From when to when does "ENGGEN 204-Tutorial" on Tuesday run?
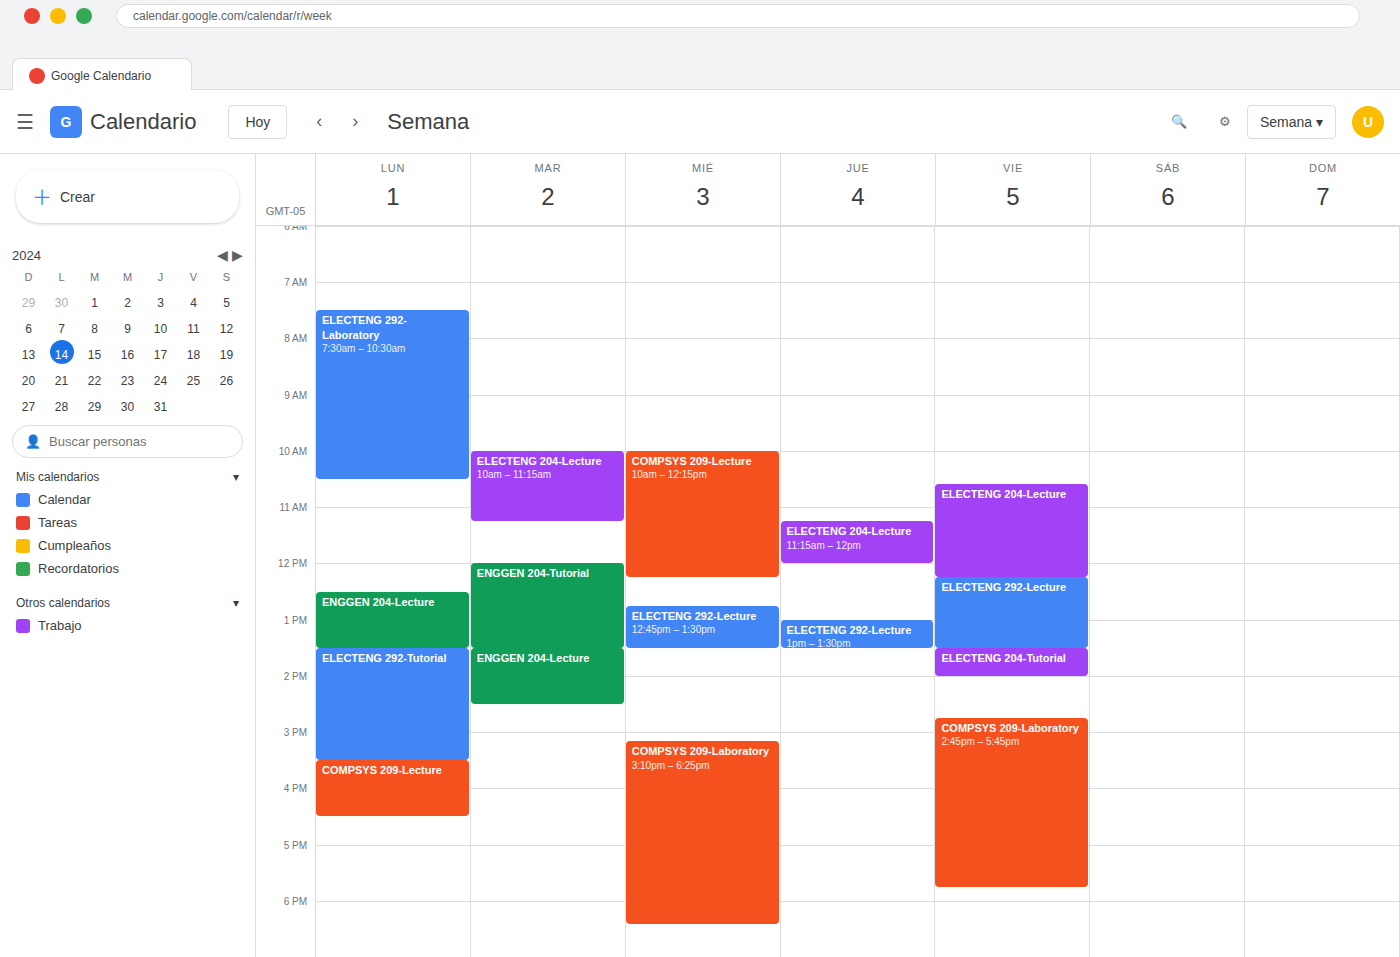
12:00 PM to 1:30 PM